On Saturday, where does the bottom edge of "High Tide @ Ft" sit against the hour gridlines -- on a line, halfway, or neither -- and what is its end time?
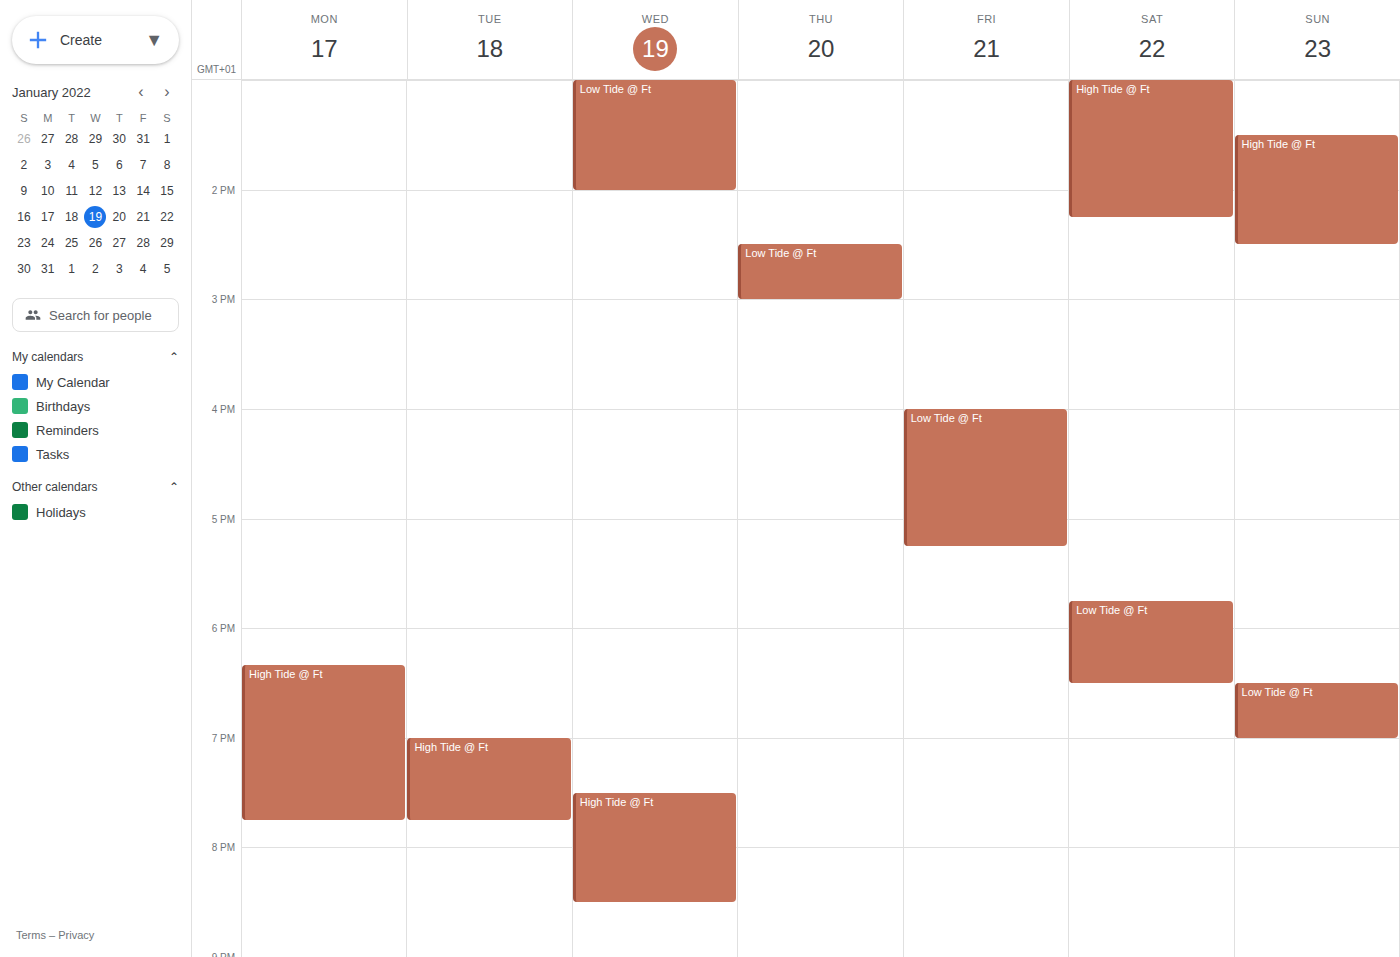
2:15 PM -- neither: a quarter of the way from the 2 PM line to the 3 PM line.